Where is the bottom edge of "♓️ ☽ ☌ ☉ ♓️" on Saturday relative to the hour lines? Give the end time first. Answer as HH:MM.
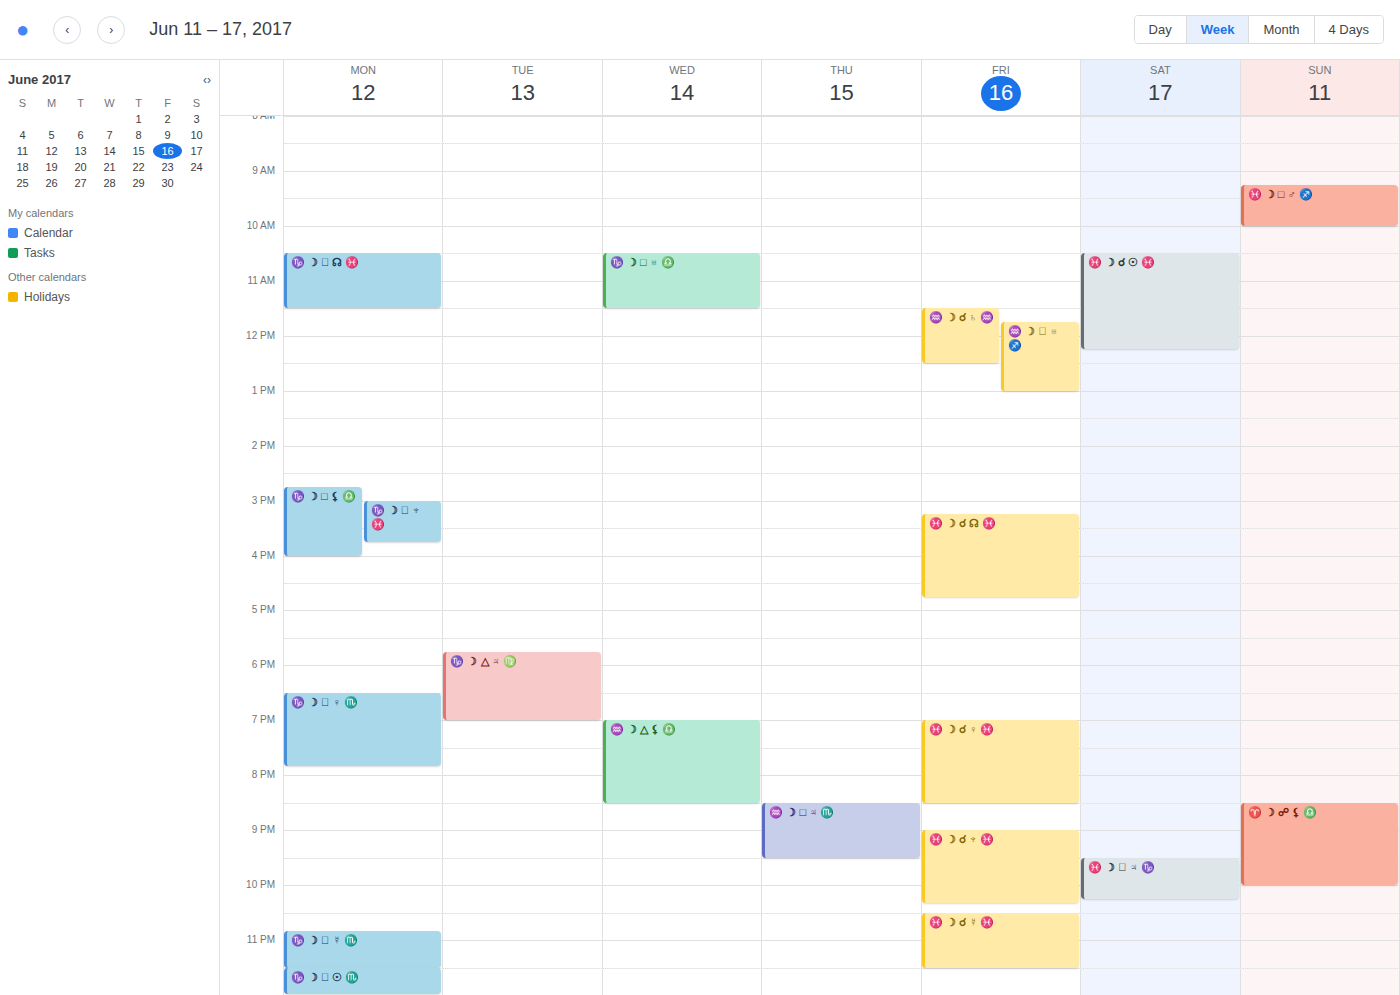
12:15 -- neither: a quarter of the way from the 12:00 line to the 13:00 line.